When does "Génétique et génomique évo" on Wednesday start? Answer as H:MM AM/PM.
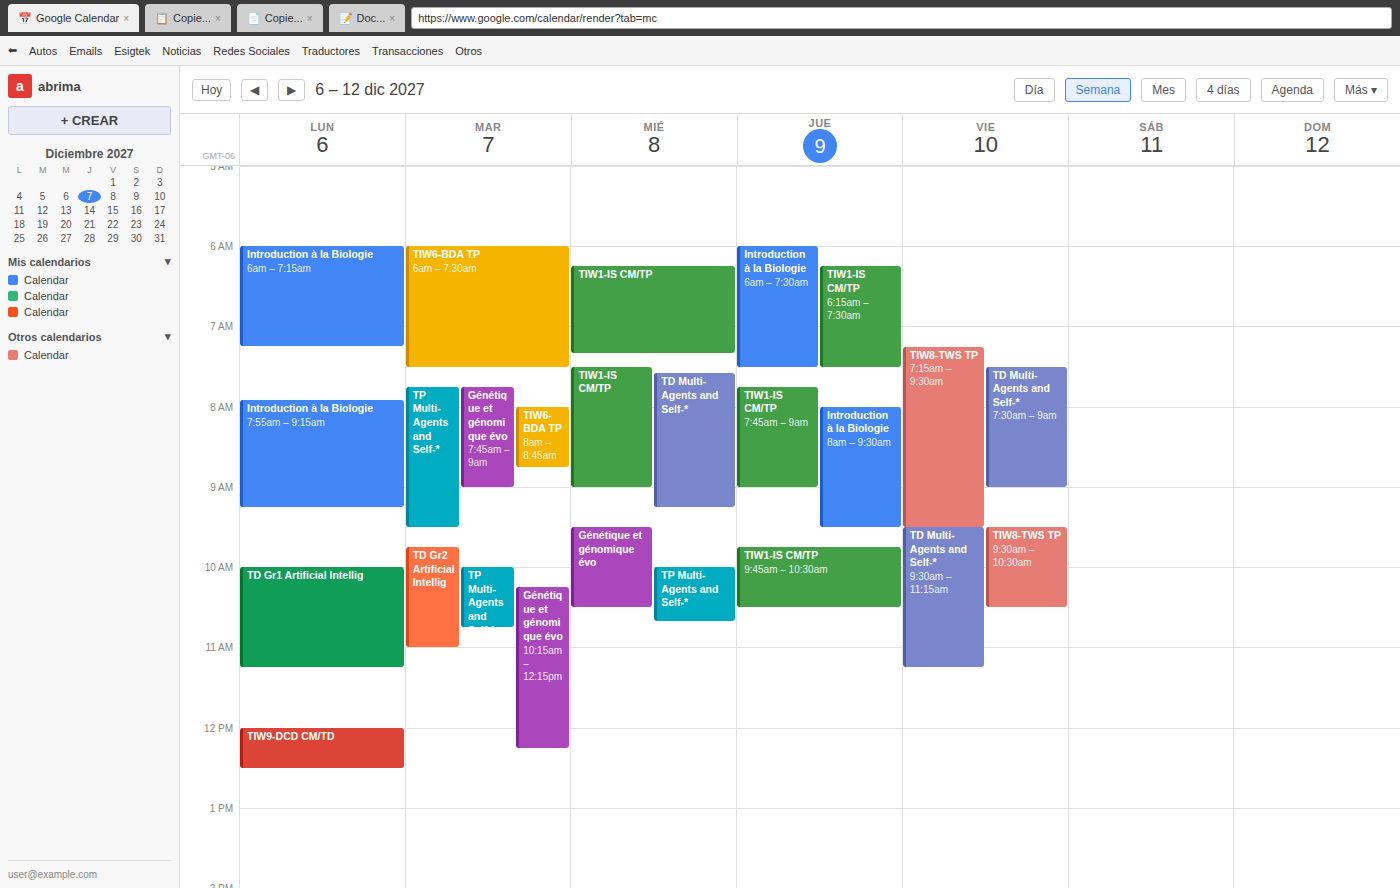
9:30 AM